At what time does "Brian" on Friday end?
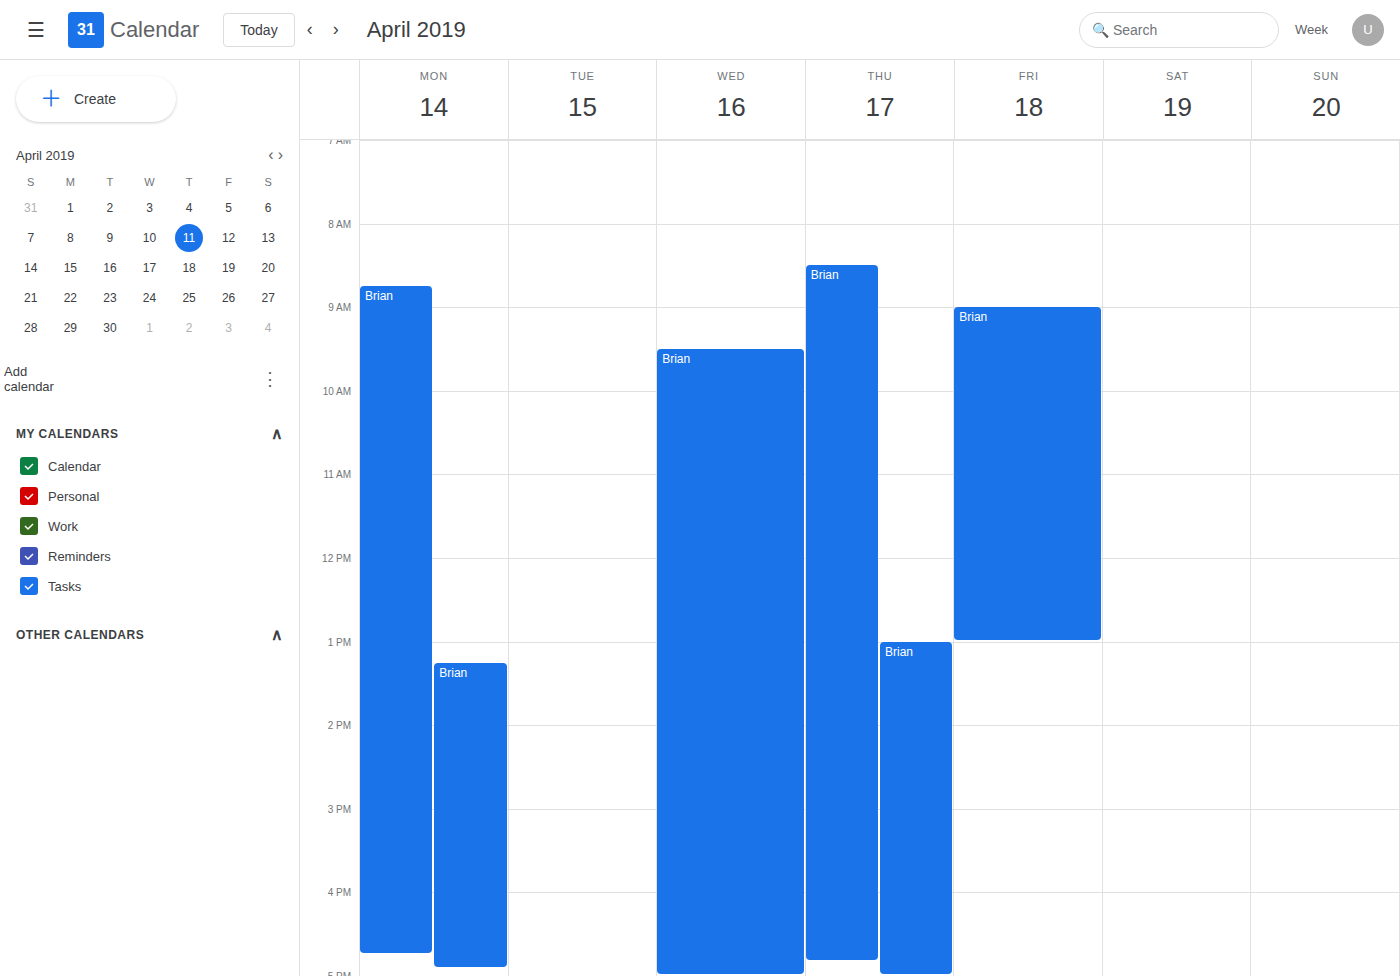
1:00 PM